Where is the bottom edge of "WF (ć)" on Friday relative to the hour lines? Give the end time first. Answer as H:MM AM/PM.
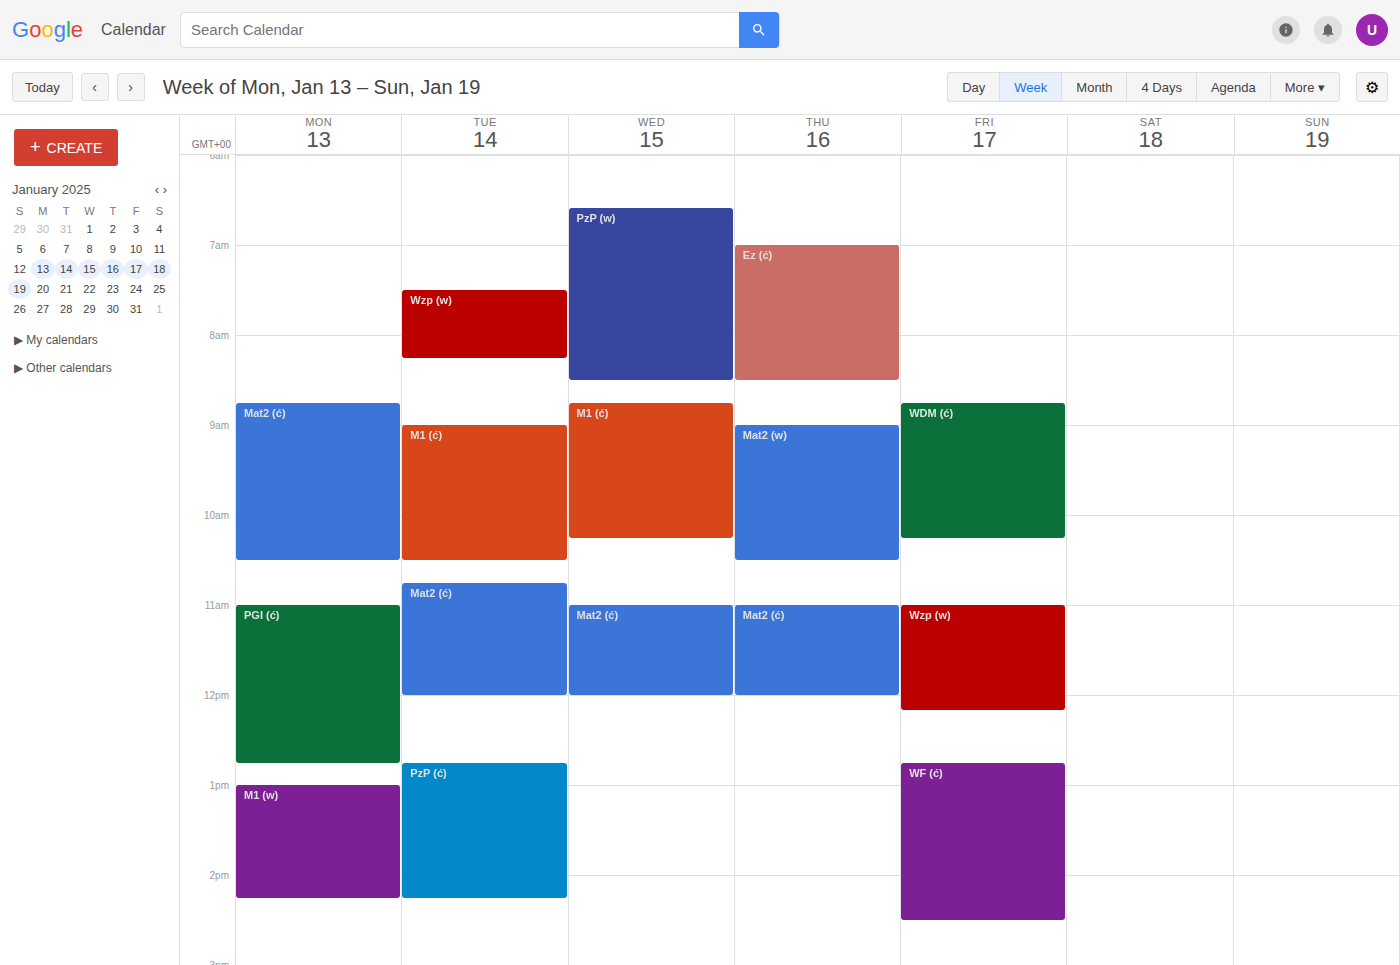
2:30 PM -- halfway between the 2 PM and 3 PM lines.